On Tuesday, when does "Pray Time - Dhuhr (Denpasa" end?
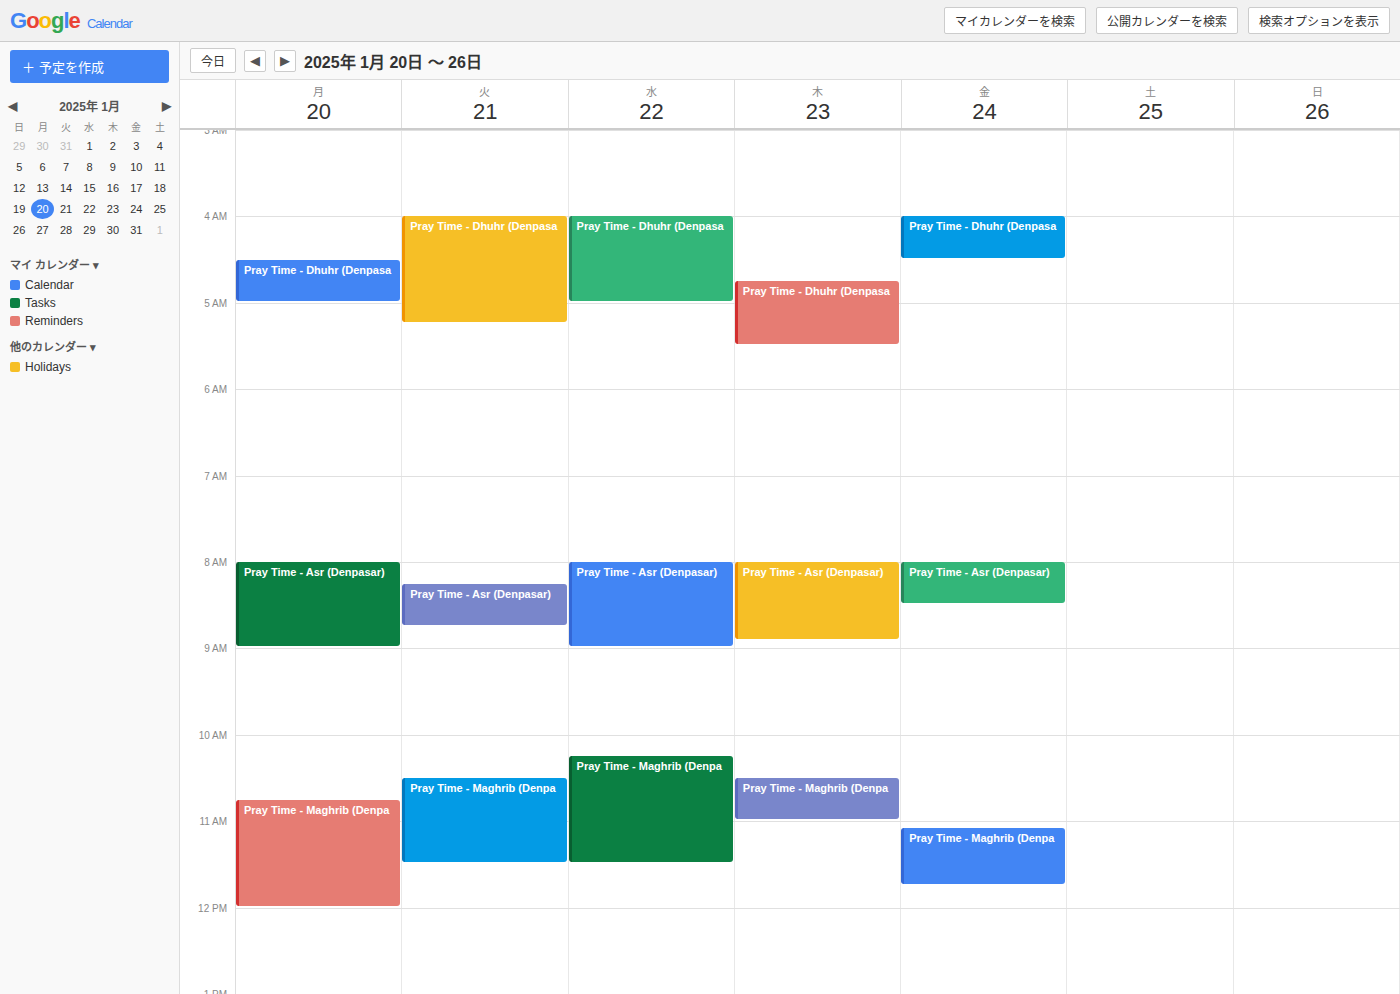
5:15 AM